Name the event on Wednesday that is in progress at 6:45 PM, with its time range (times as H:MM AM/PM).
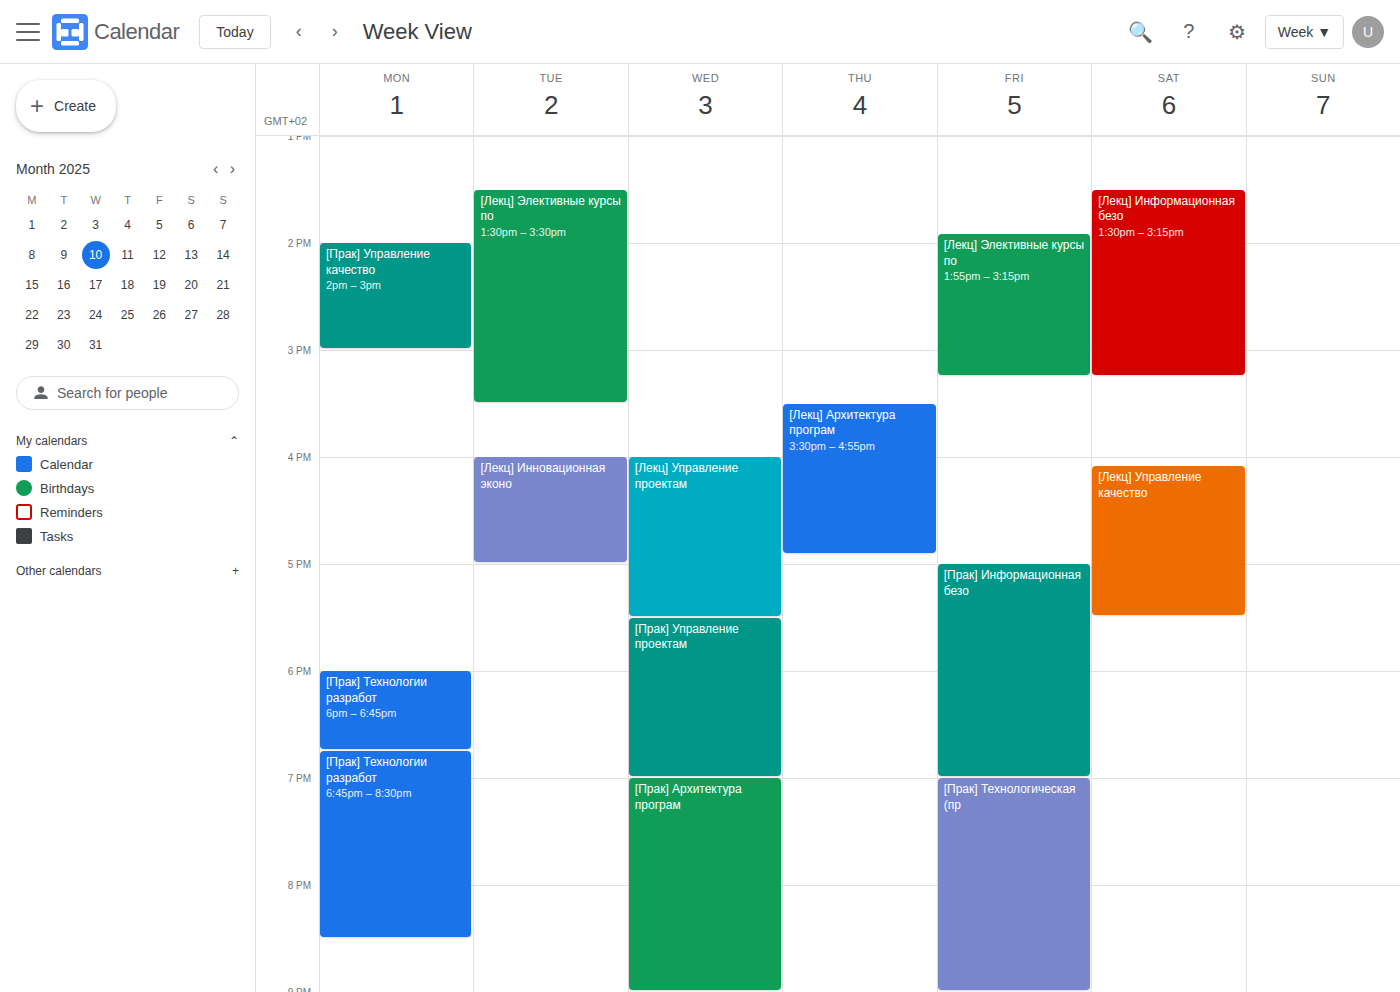
"[Прак] Управление проектам", 5:30 PM to 7:00 PM